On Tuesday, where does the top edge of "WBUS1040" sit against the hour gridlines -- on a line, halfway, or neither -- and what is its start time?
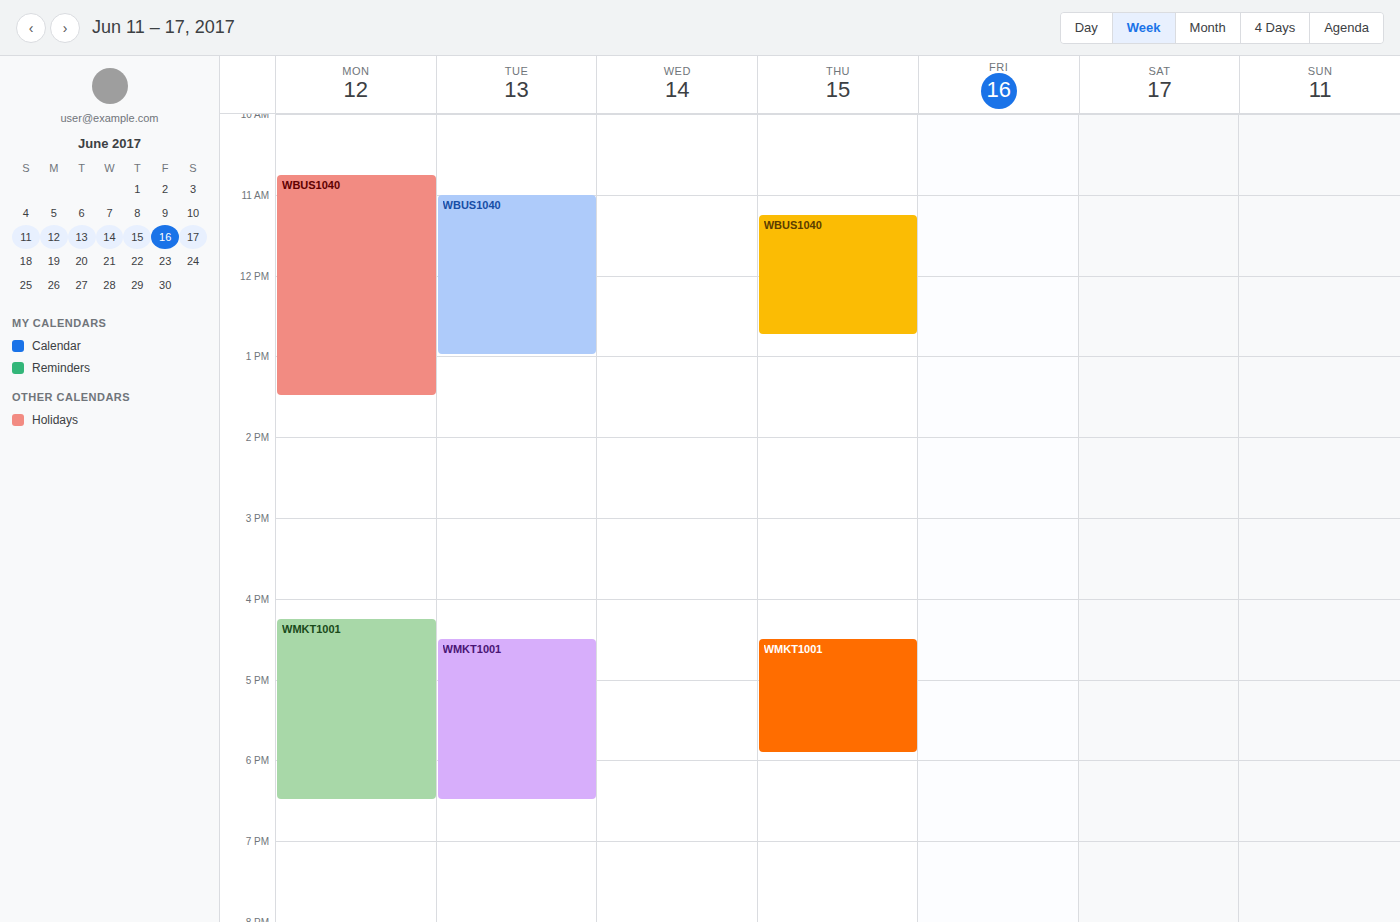
11:00 -- exactly on the 11:00 line.